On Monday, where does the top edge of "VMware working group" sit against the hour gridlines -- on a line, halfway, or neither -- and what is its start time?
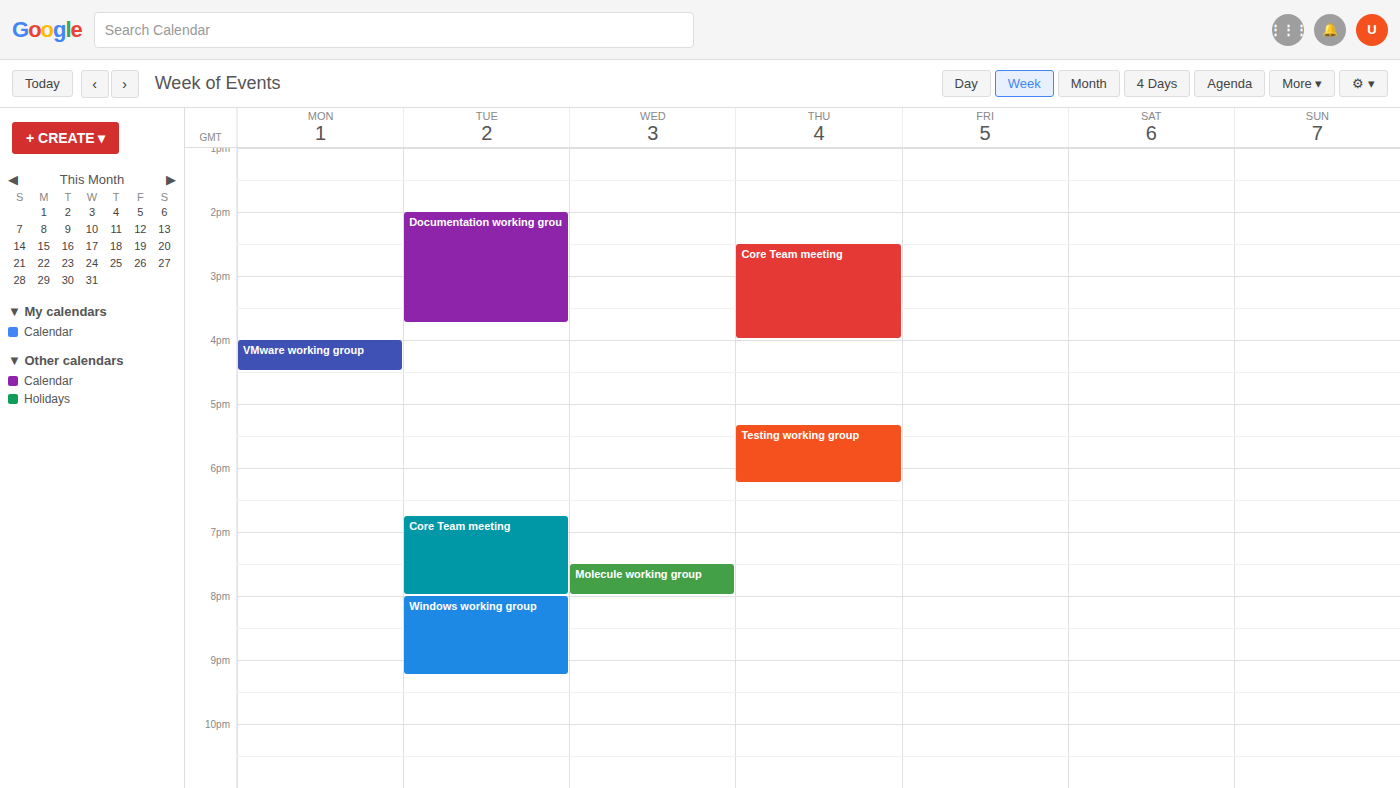
4:00 PM -- exactly on the 4 PM line.